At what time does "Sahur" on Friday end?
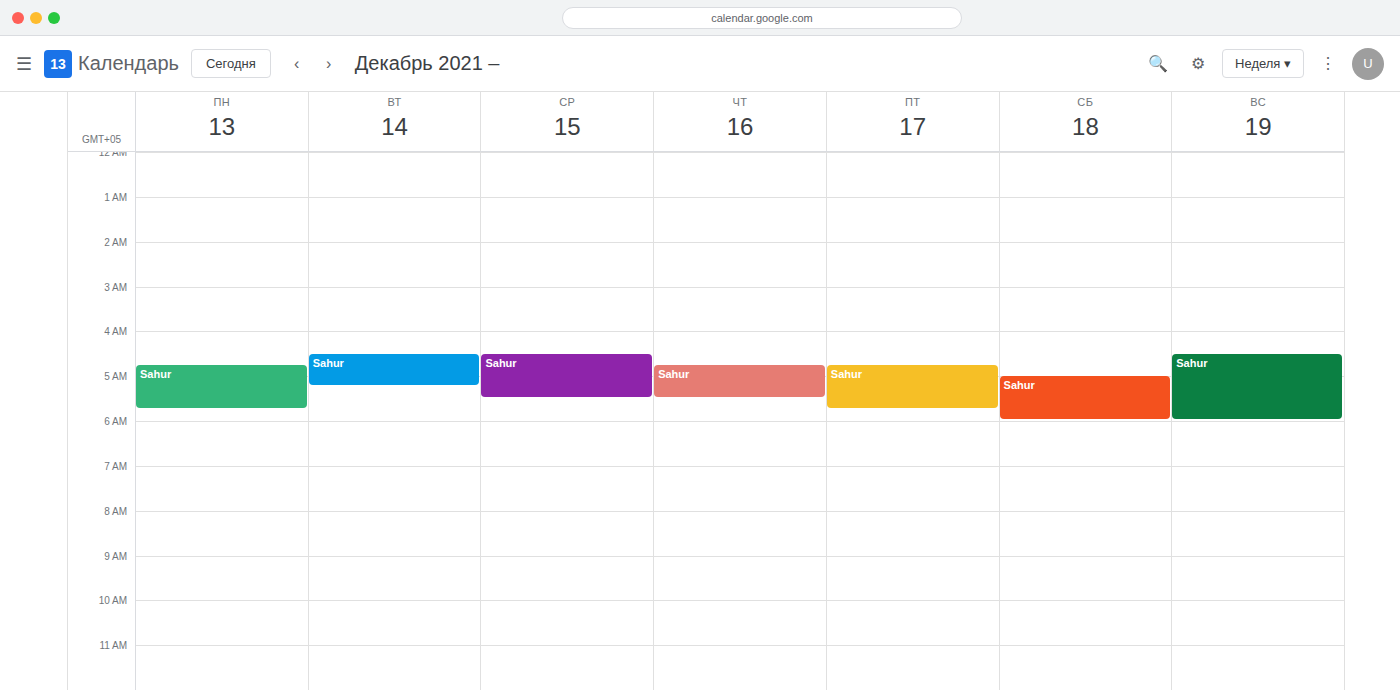
5:45 AM